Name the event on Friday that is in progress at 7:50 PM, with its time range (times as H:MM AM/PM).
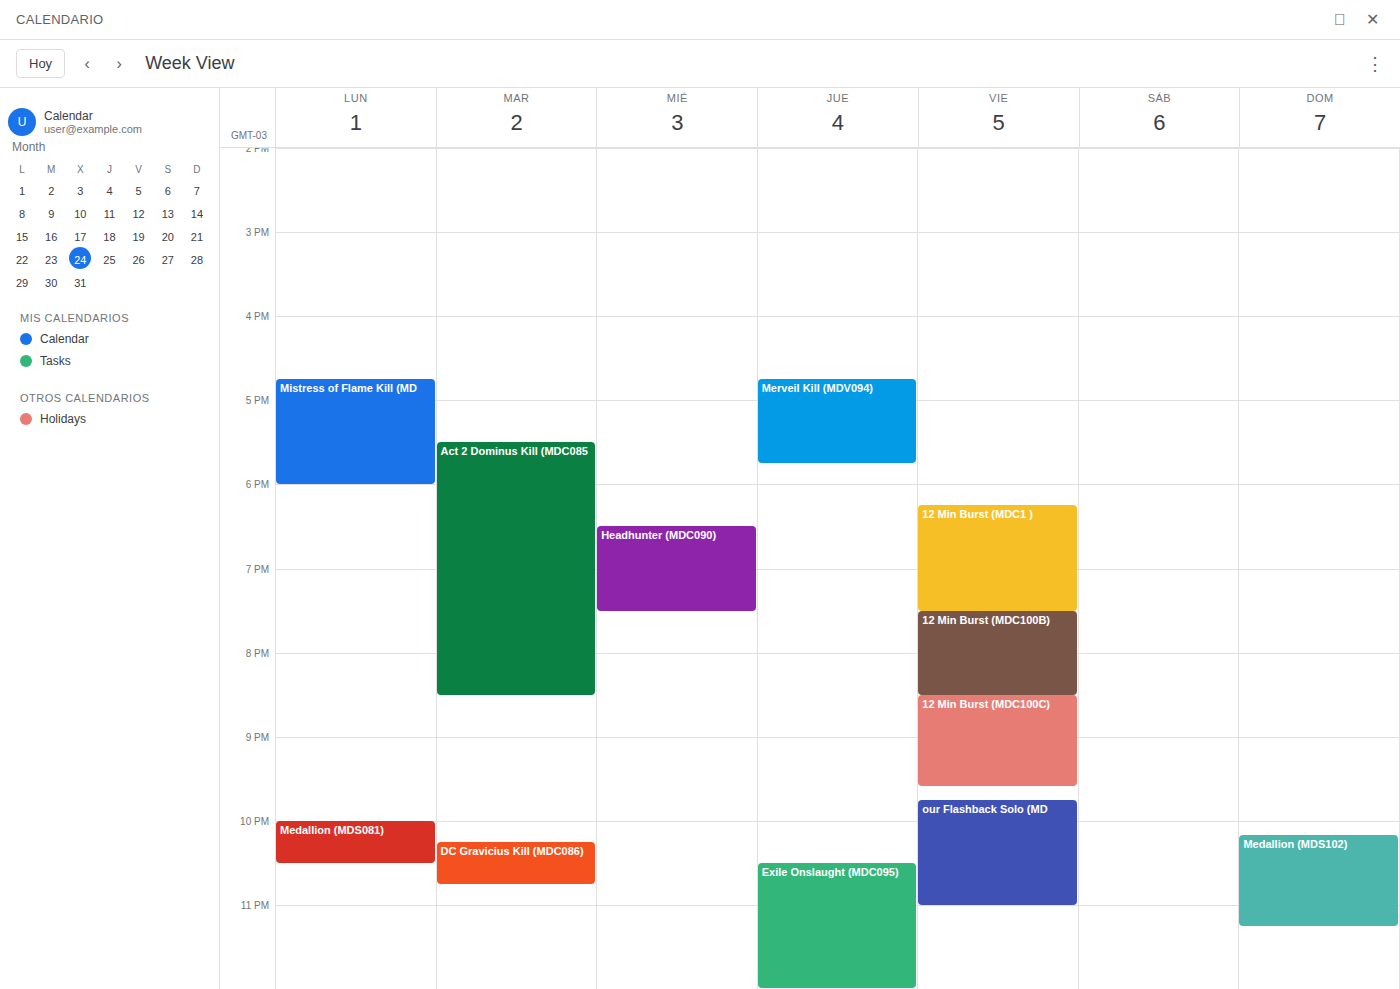
"12 Min Burst (MDC100B)", 7:30 PM to 8:30 PM